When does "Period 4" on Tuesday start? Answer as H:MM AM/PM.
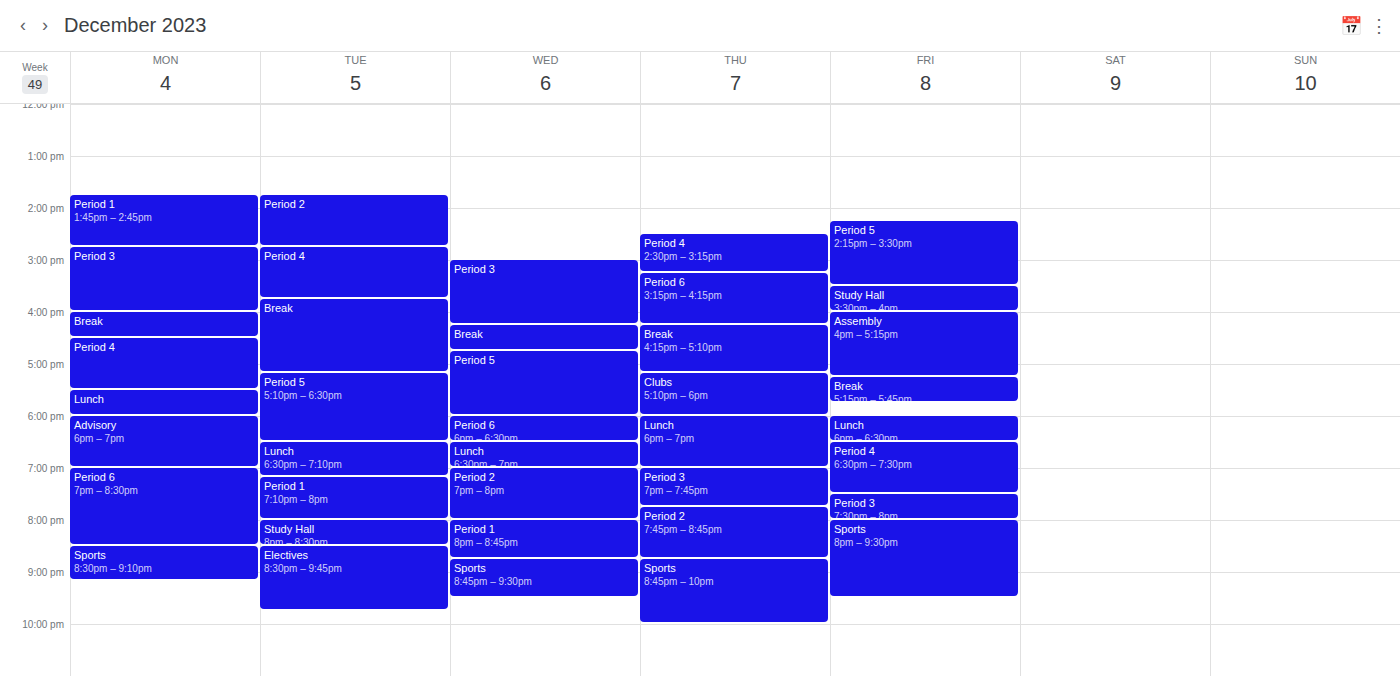
2:45 PM